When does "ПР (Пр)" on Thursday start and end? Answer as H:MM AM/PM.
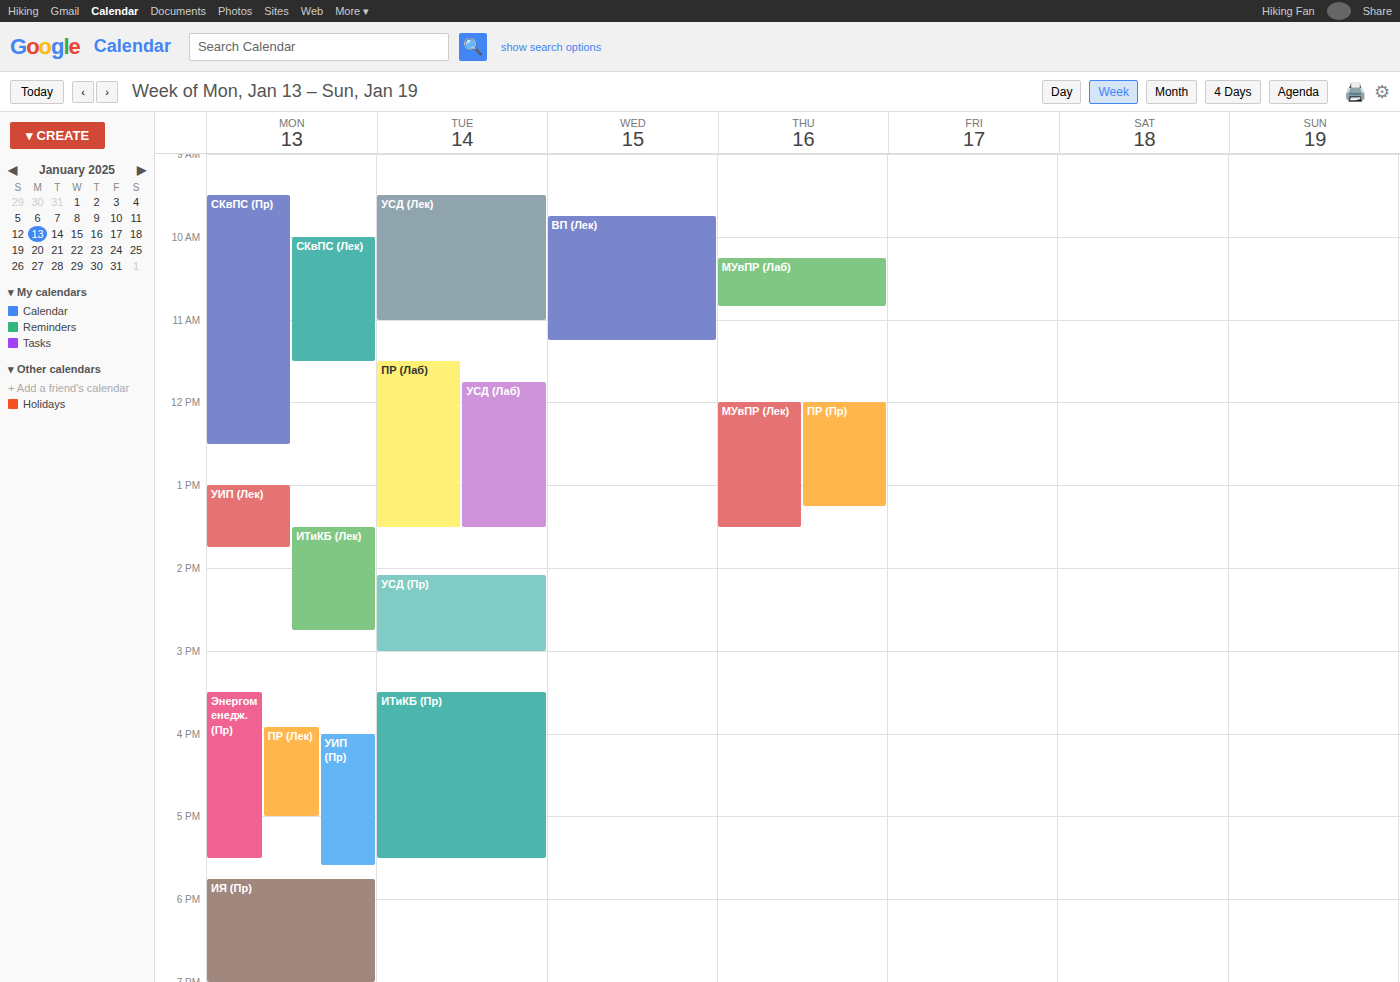
12:00 PM to 1:15 PM